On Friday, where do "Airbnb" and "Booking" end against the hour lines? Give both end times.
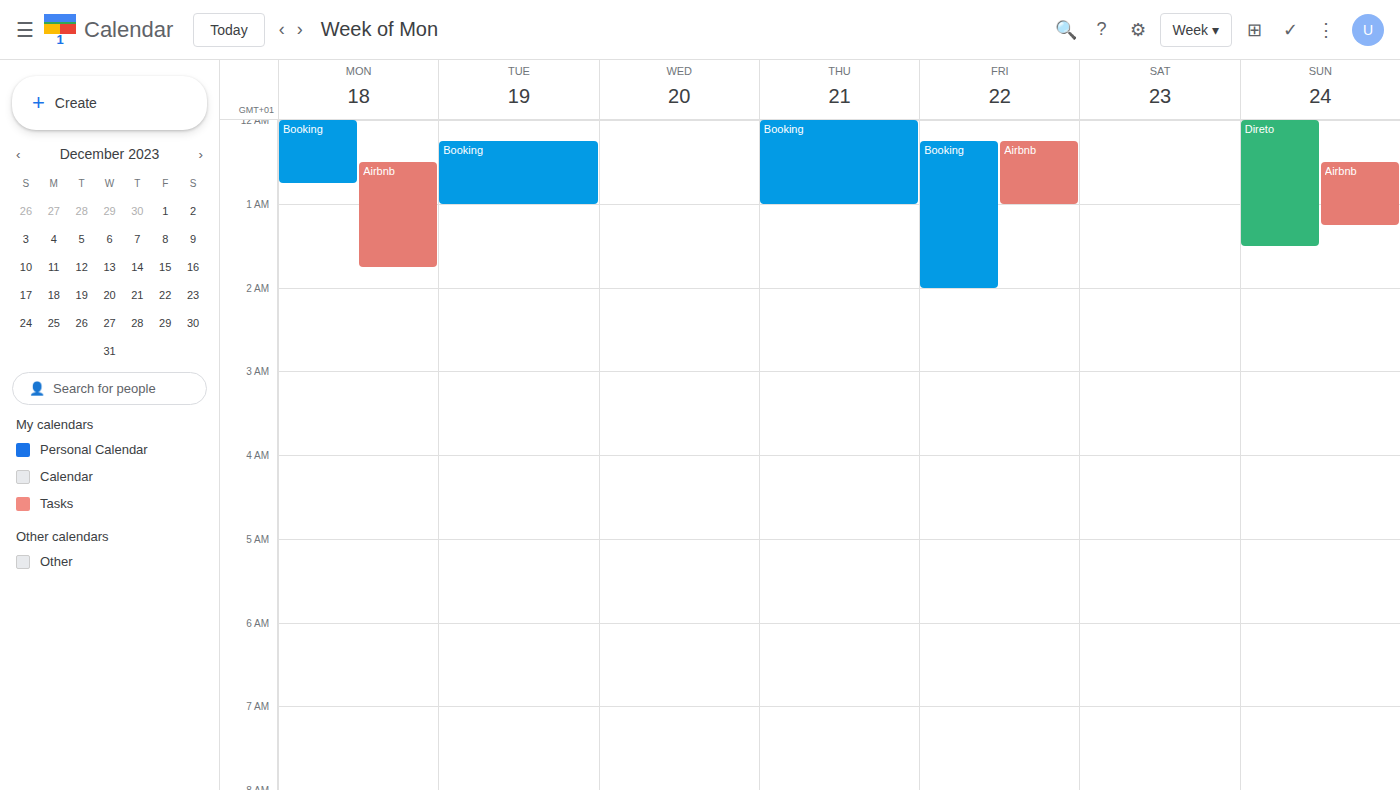
"Airbnb": 1:00 AM, exactly on the 1 AM line. "Booking": 2:00 AM, exactly on the 2 AM line.